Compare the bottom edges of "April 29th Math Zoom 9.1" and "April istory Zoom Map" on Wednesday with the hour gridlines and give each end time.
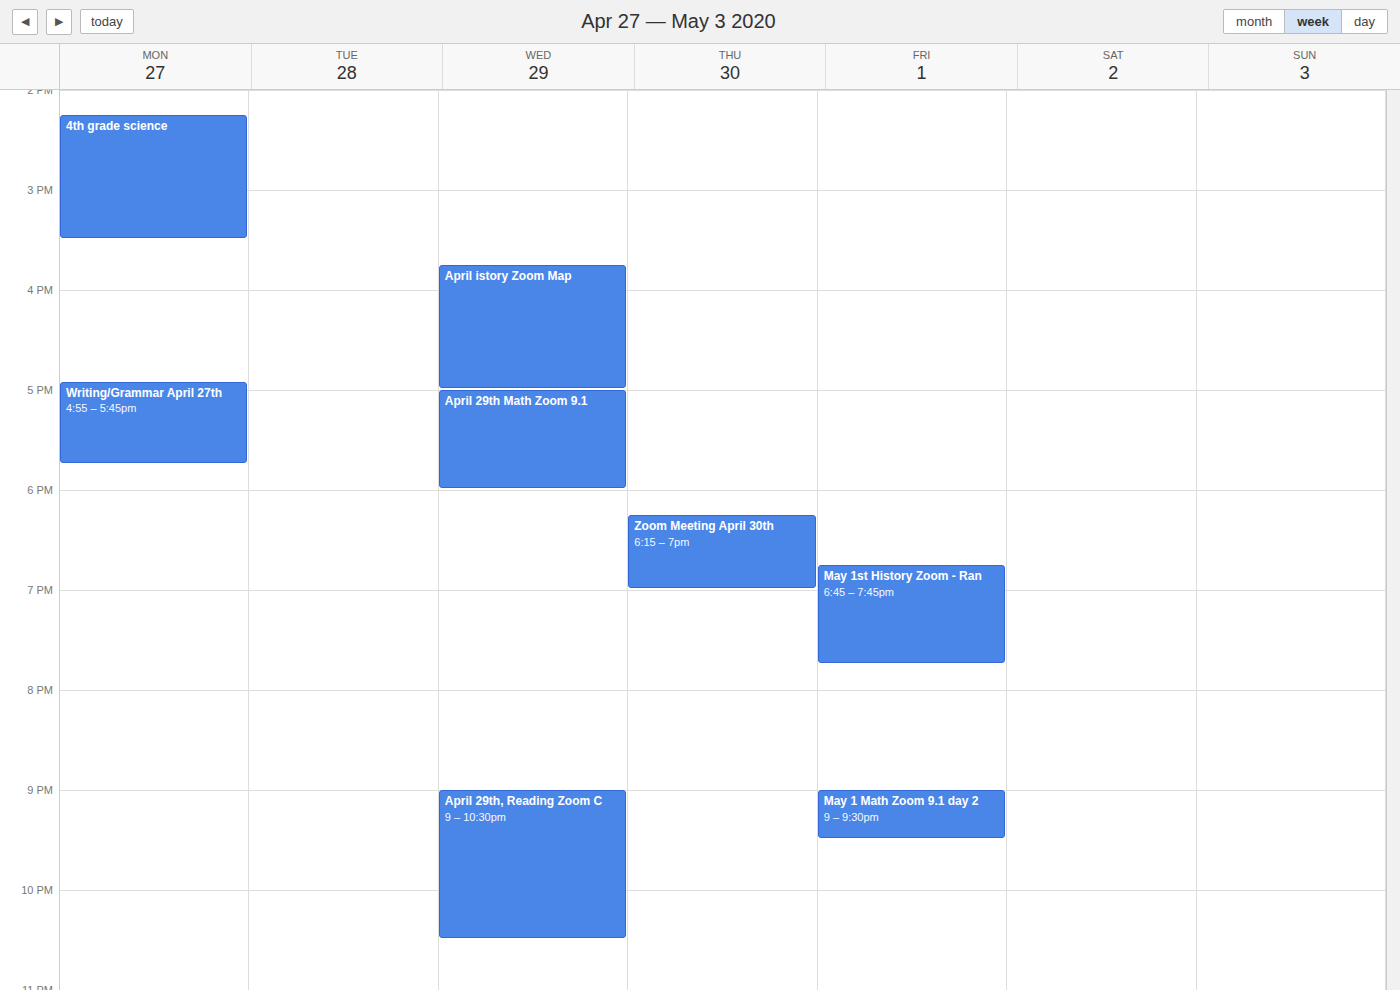
"April 29th Math Zoom 9.1": 18:00, exactly on the 18:00 line. "April istory Zoom Map": 17:00, exactly on the 17:00 line.